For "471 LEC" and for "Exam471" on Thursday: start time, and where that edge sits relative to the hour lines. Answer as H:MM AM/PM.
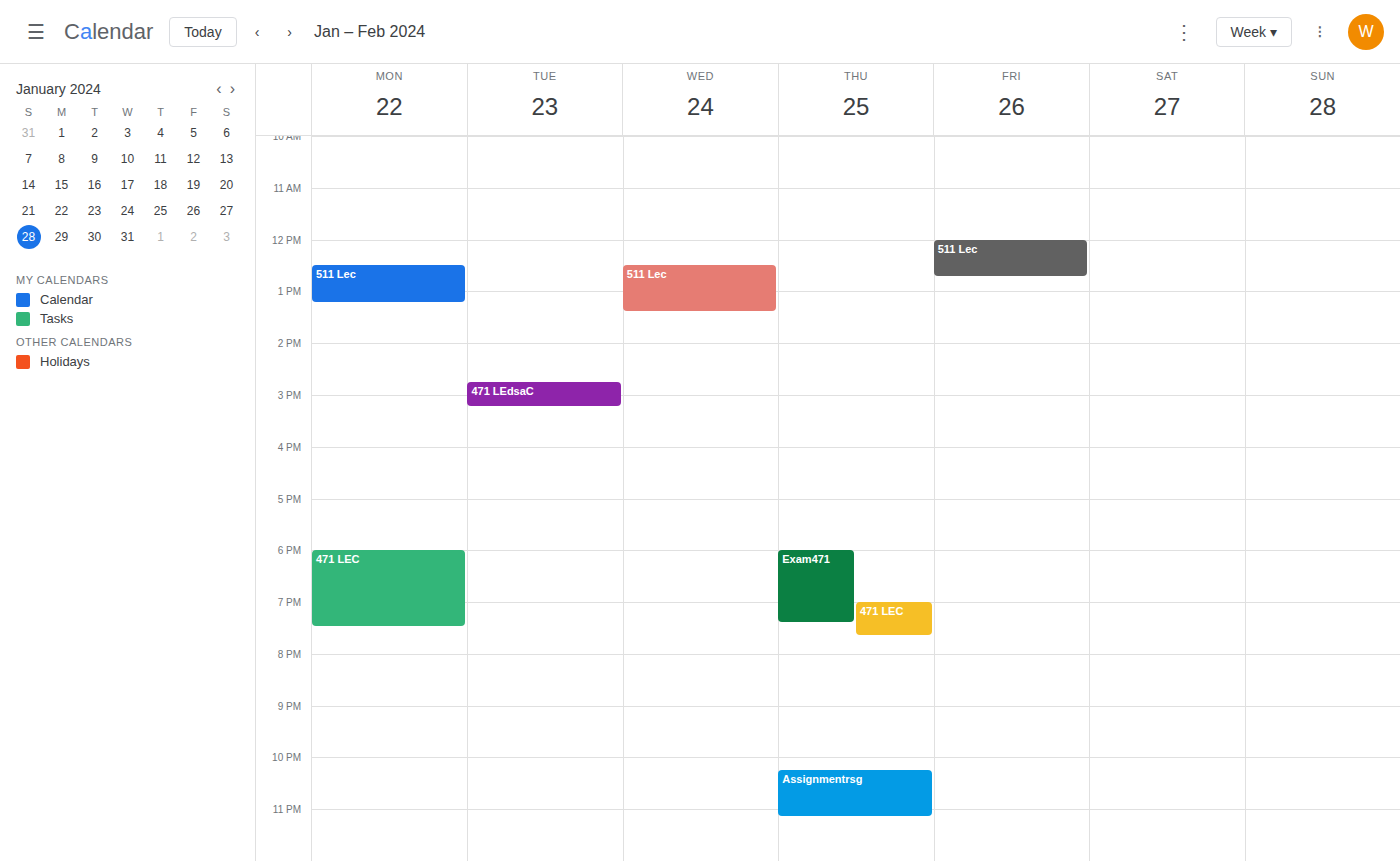
"471 LEC": 7:00 PM, exactly on the 7 PM line. "Exam471": 6:00 PM, exactly on the 6 PM line.